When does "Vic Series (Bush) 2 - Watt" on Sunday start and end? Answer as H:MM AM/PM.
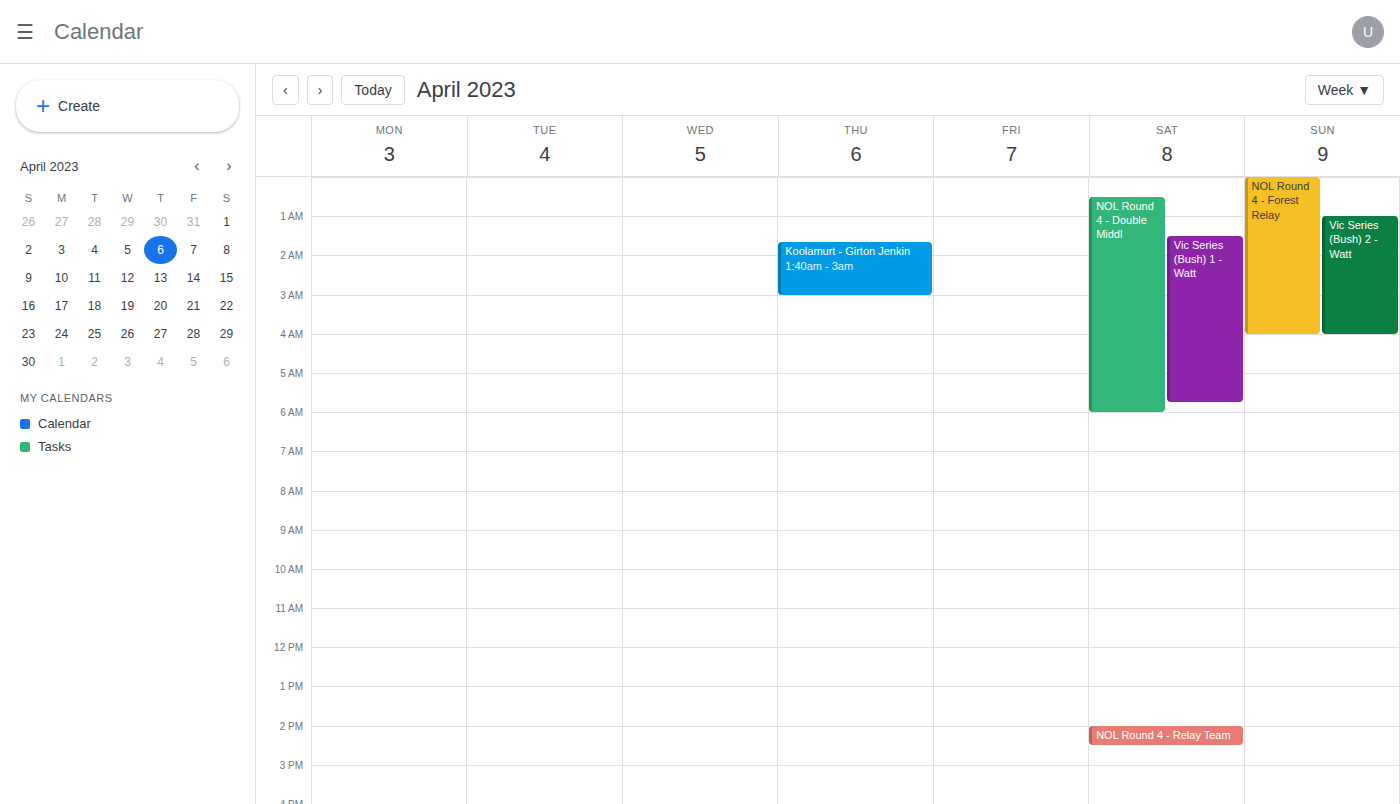
1:00 AM to 4:00 AM